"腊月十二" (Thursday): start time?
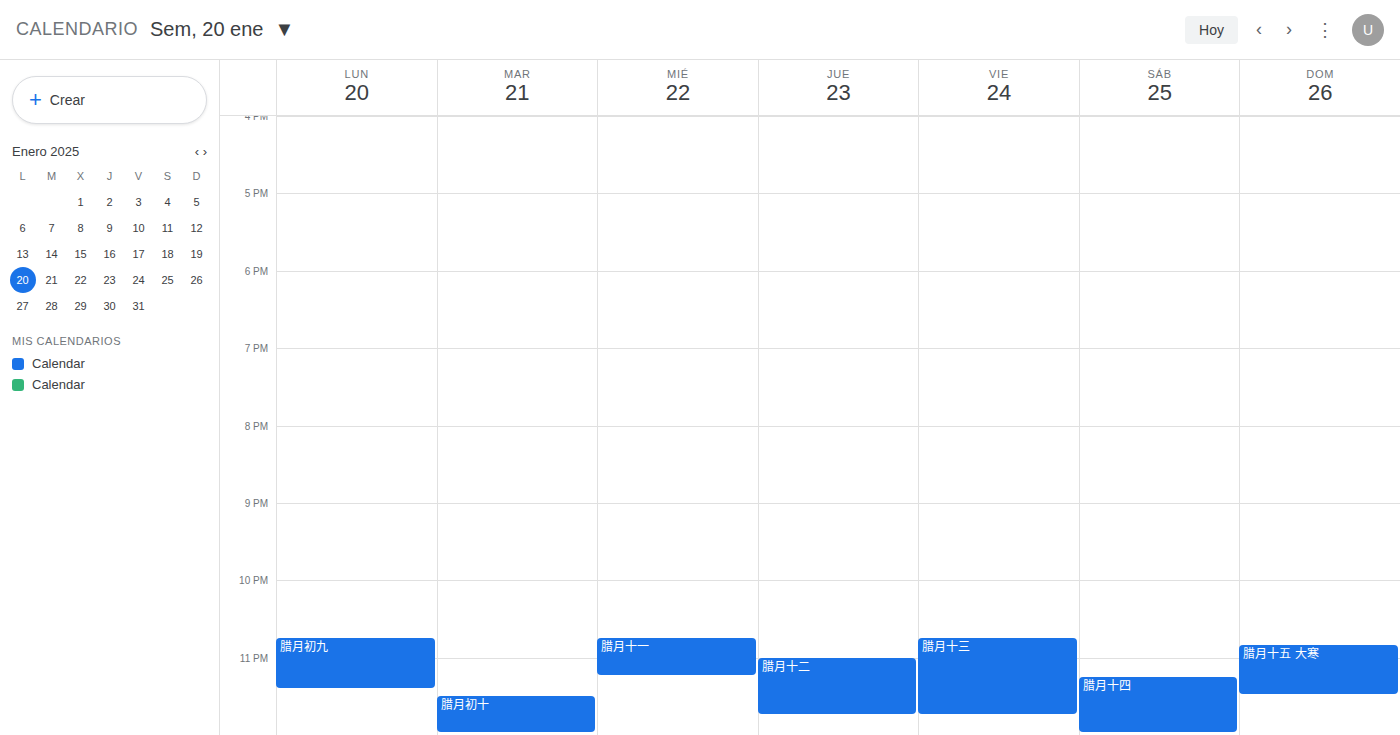
11:00 PM